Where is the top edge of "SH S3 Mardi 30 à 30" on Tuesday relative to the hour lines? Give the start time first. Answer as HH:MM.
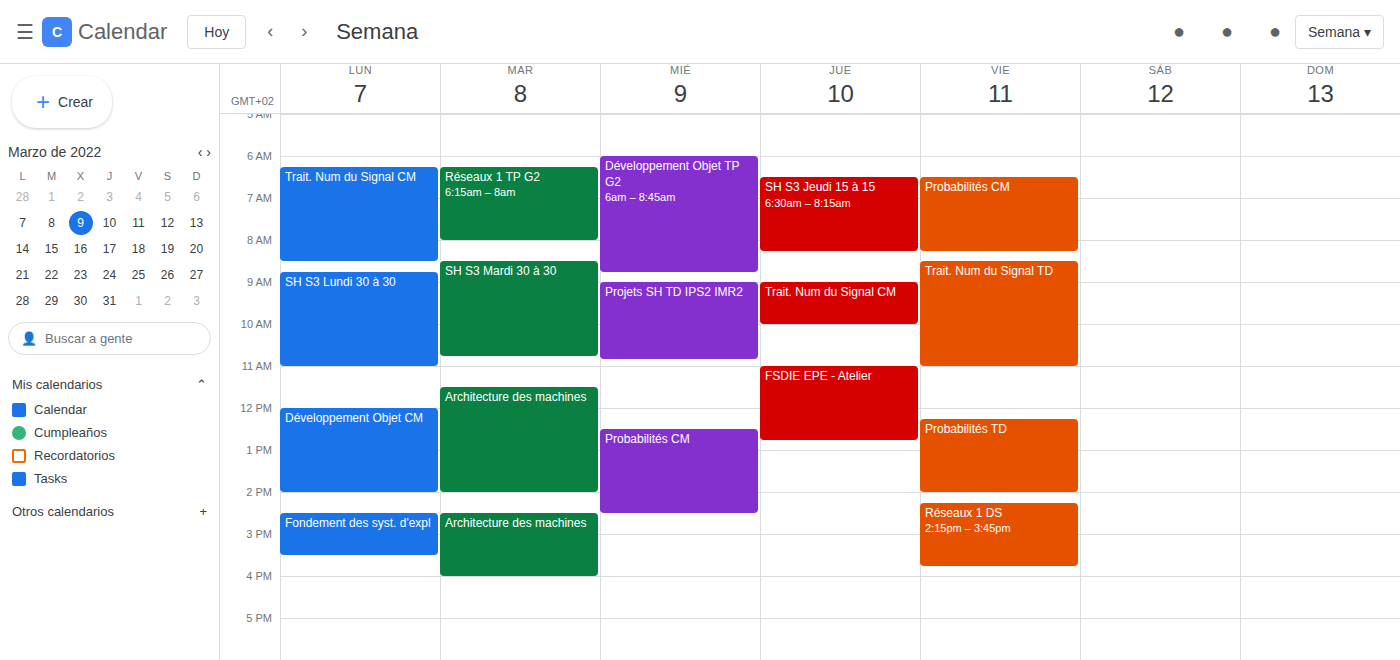
08:30 -- halfway between the 08:00 and 09:00 lines.